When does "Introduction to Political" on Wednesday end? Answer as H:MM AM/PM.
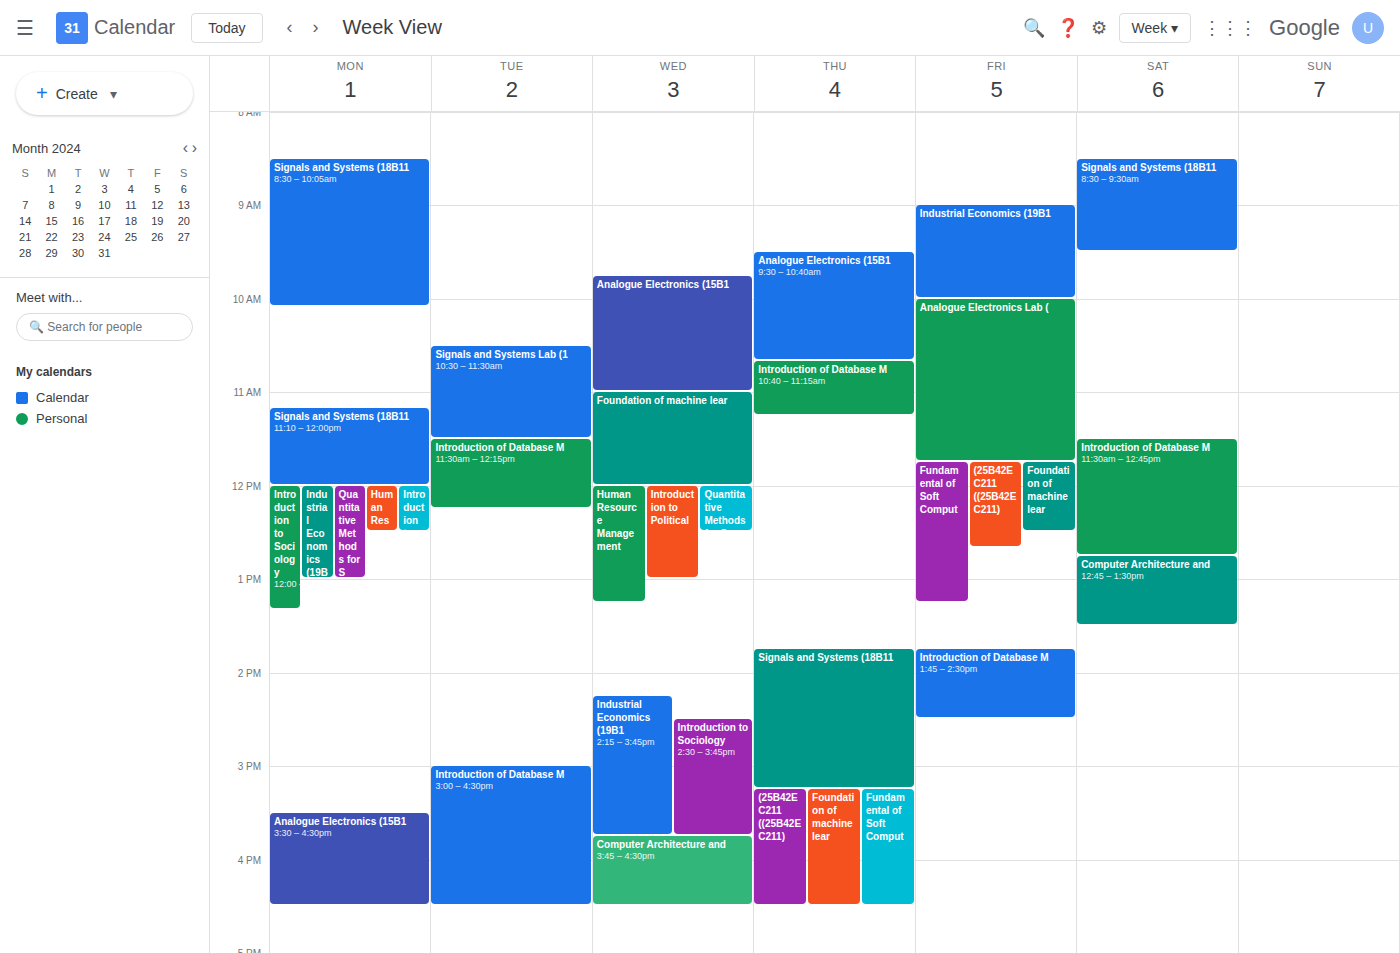
1:00 PM